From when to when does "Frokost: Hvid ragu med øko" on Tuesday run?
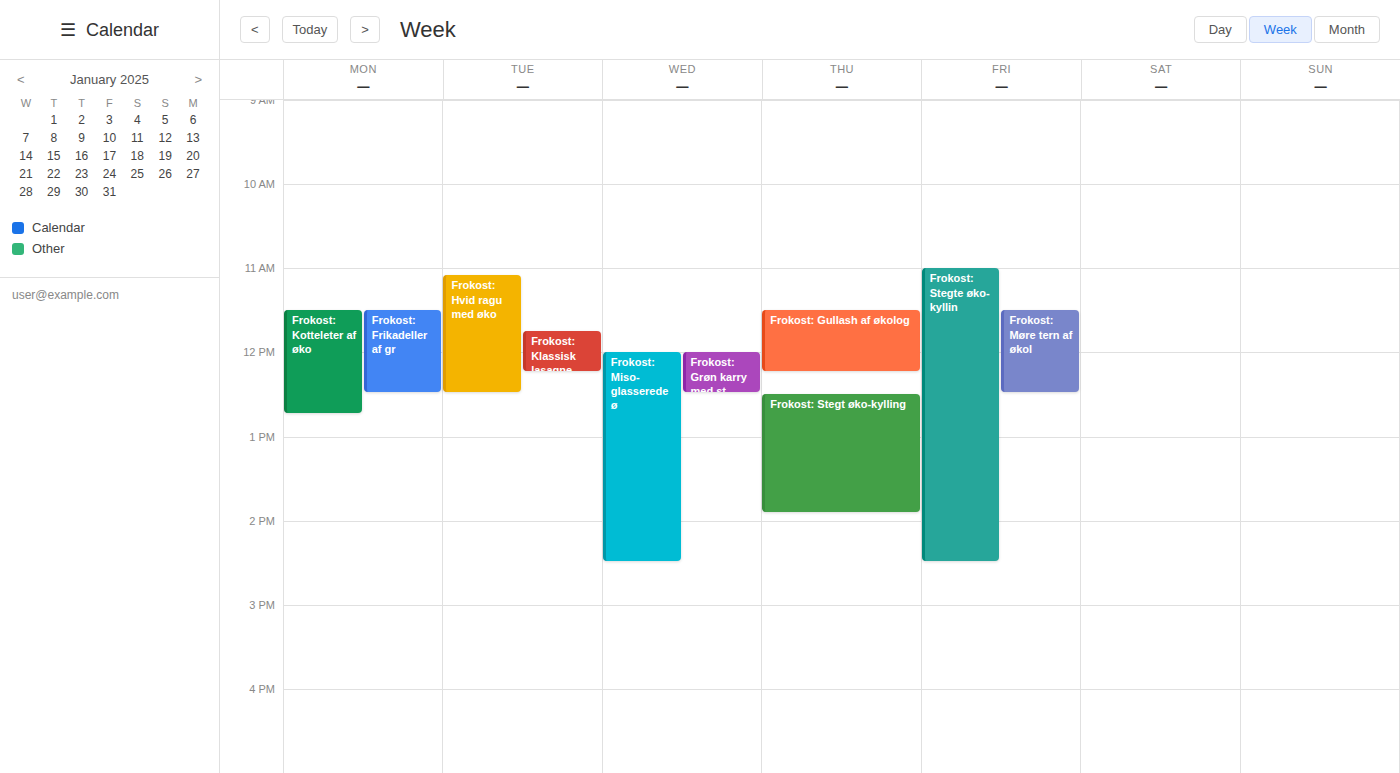
11:05 AM to 12:30 PM